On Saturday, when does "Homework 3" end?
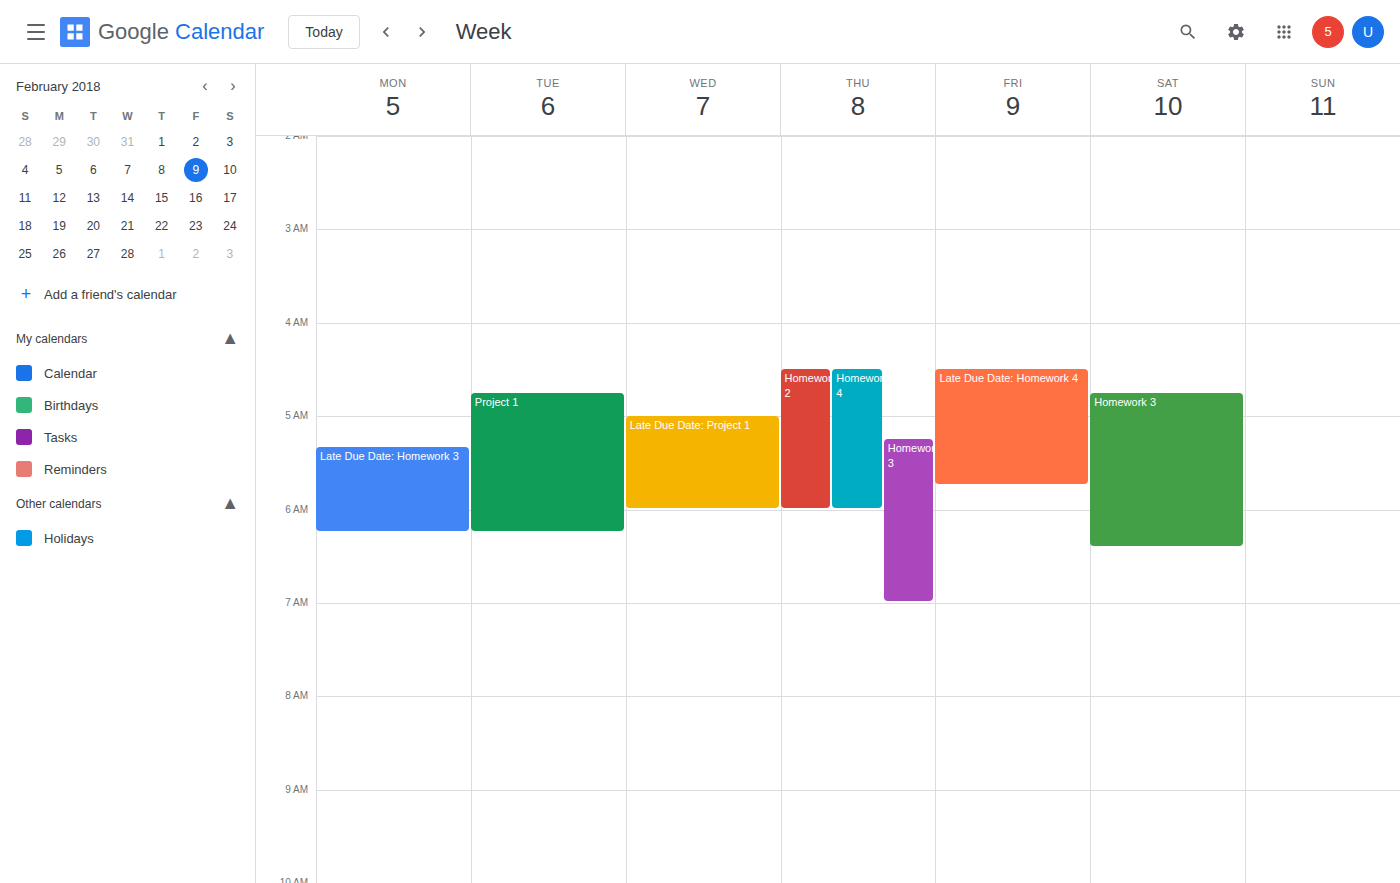
6:25 AM